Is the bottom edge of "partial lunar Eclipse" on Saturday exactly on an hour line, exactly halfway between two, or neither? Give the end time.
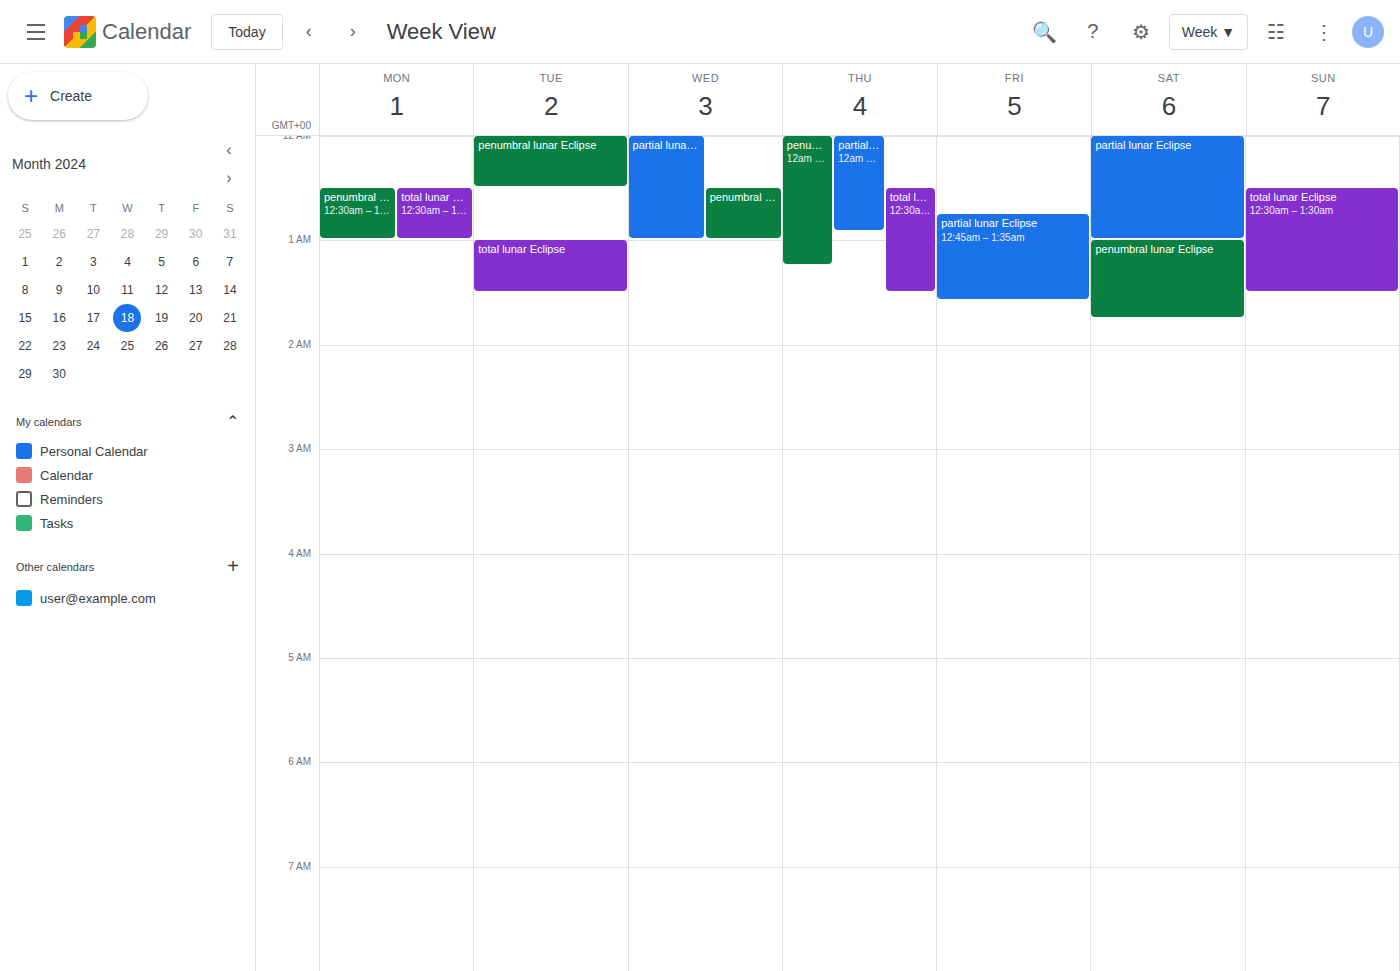
1:00 AM -- exactly on the 1 AM line.